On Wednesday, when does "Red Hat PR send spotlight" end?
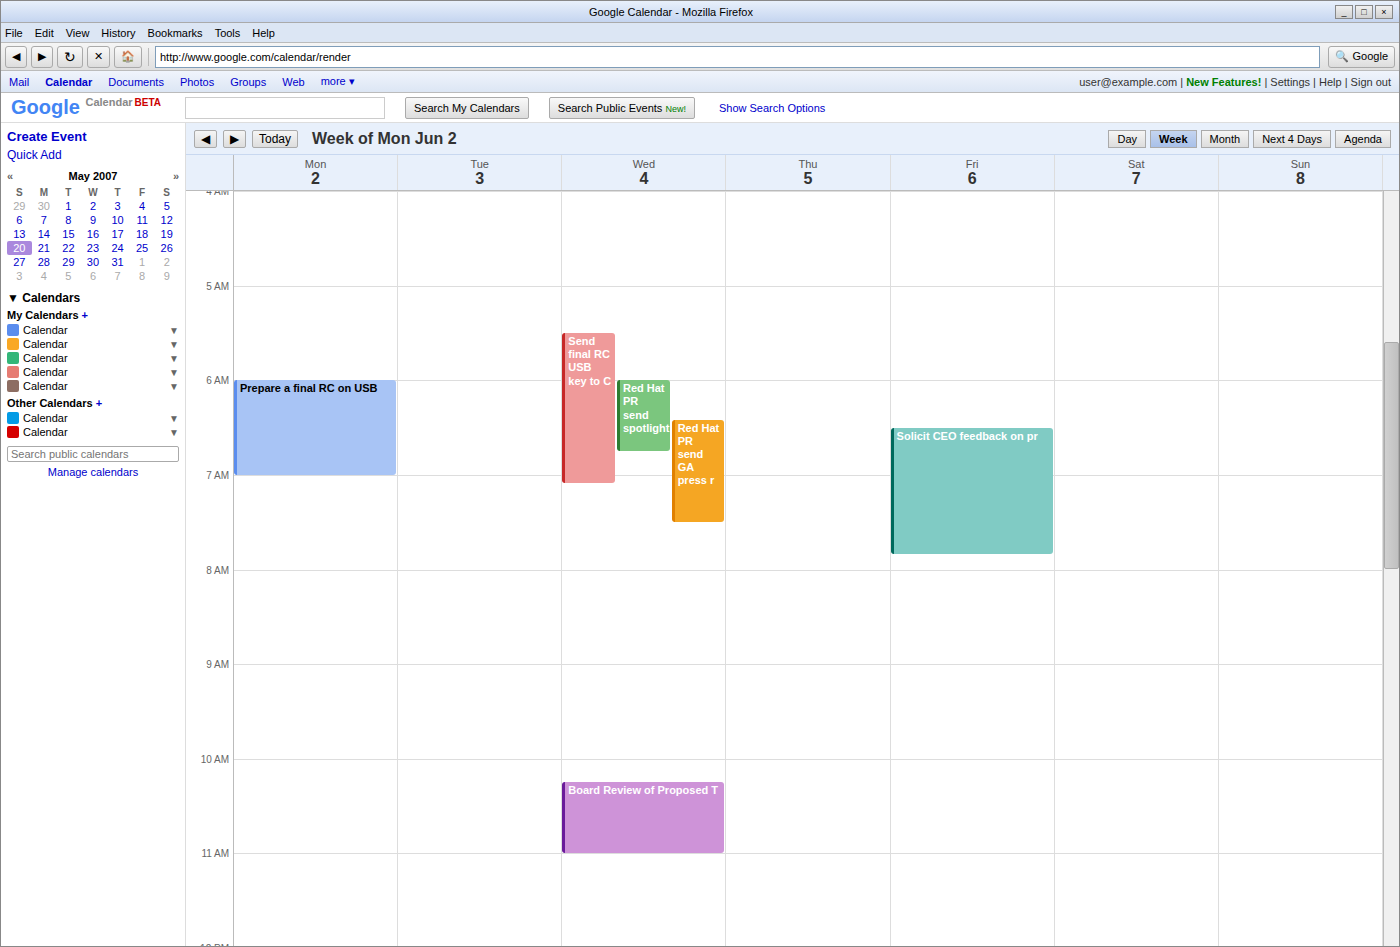
06:45